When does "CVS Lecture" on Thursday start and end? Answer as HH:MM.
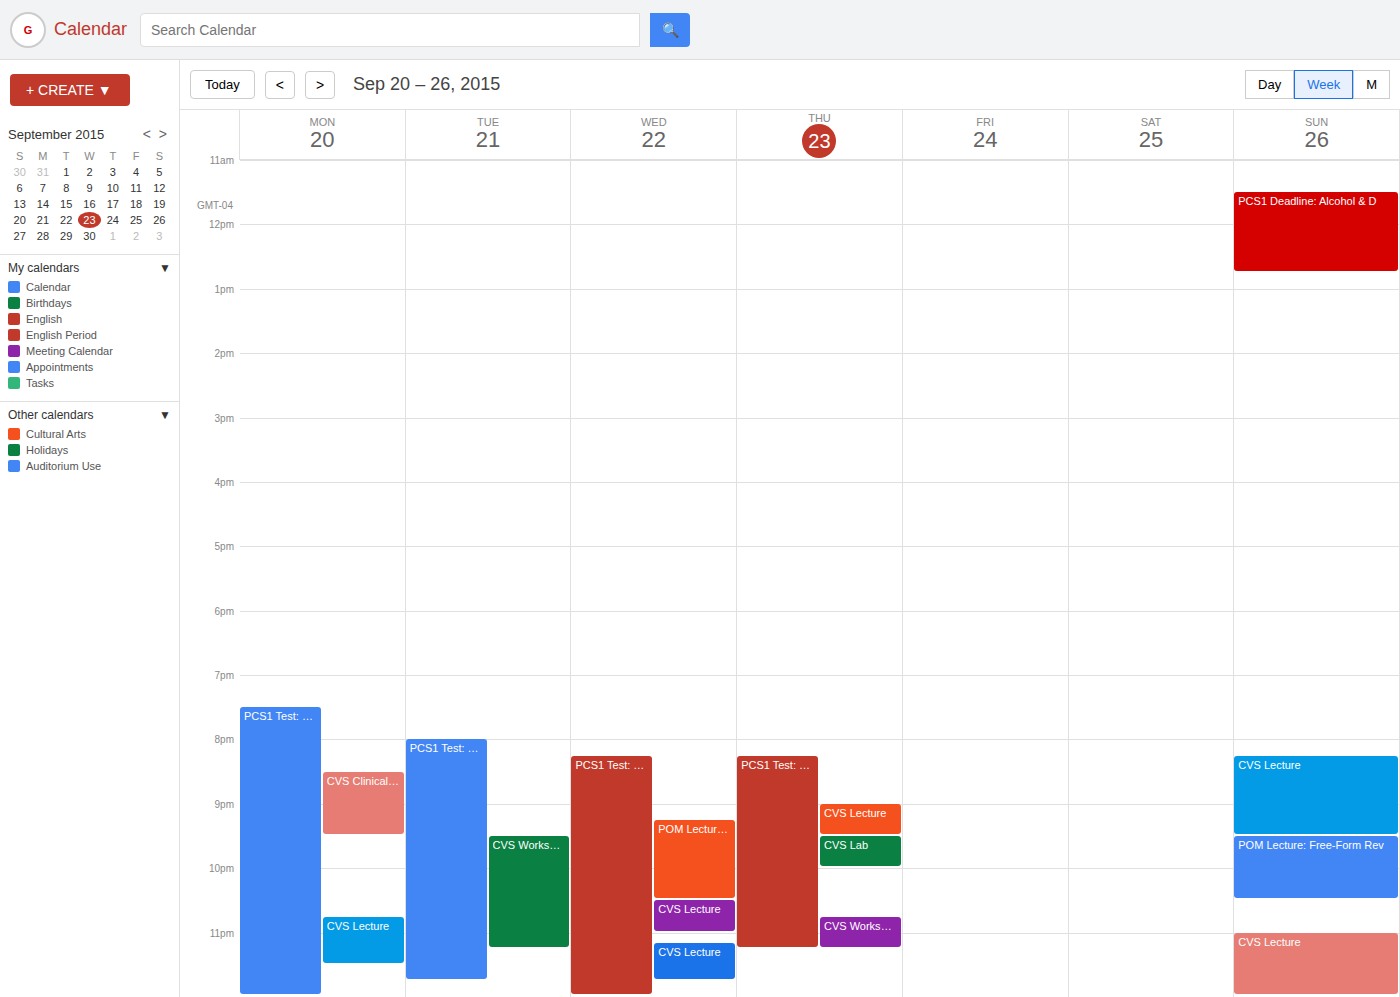
21:00 to 21:30